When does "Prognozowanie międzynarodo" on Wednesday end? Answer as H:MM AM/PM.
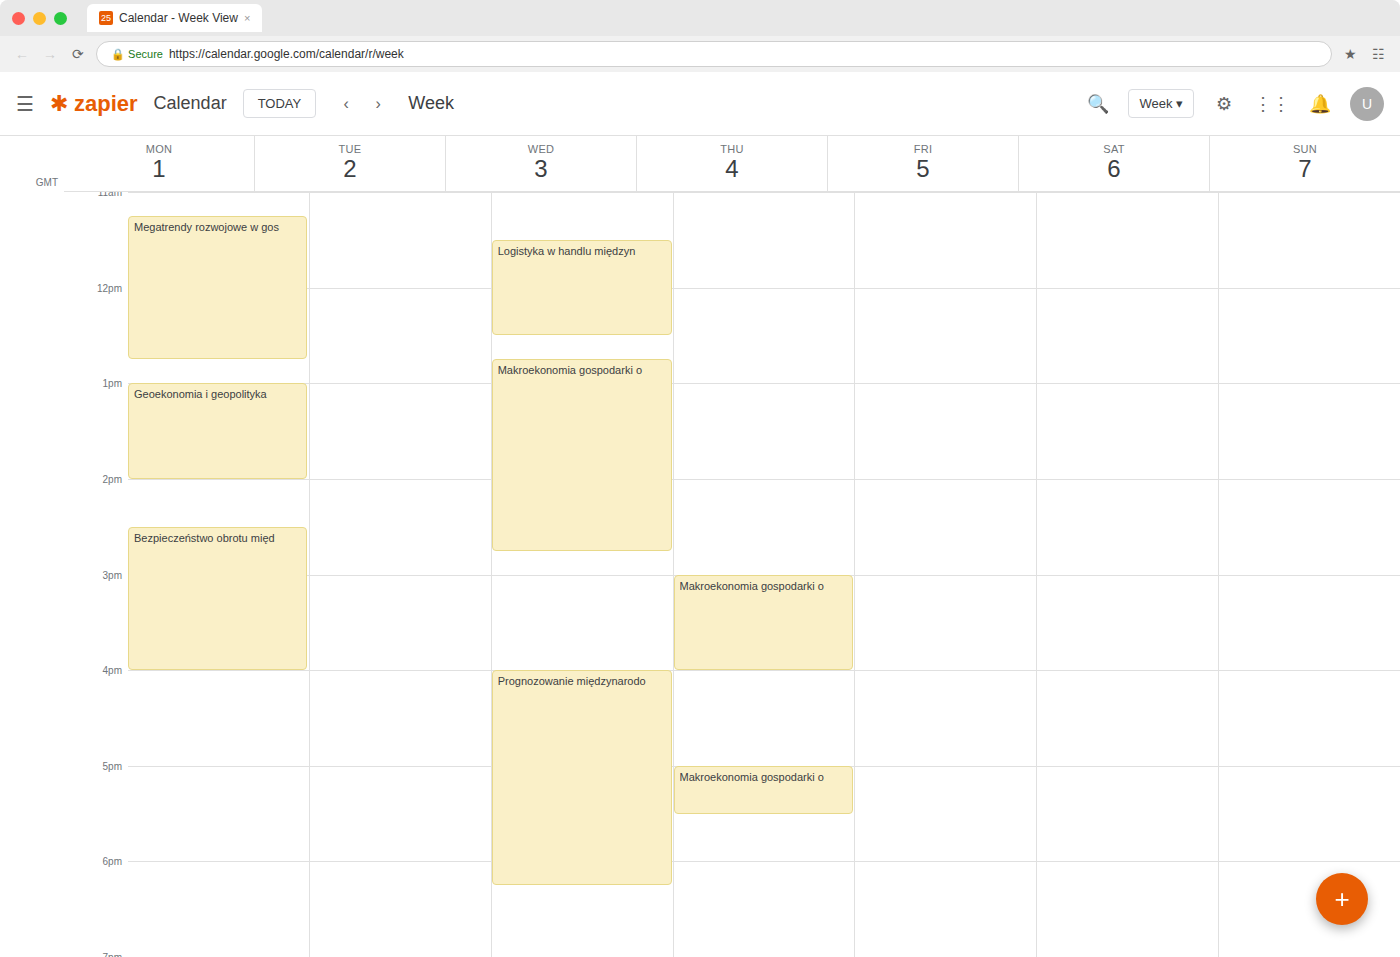
6:15 PM